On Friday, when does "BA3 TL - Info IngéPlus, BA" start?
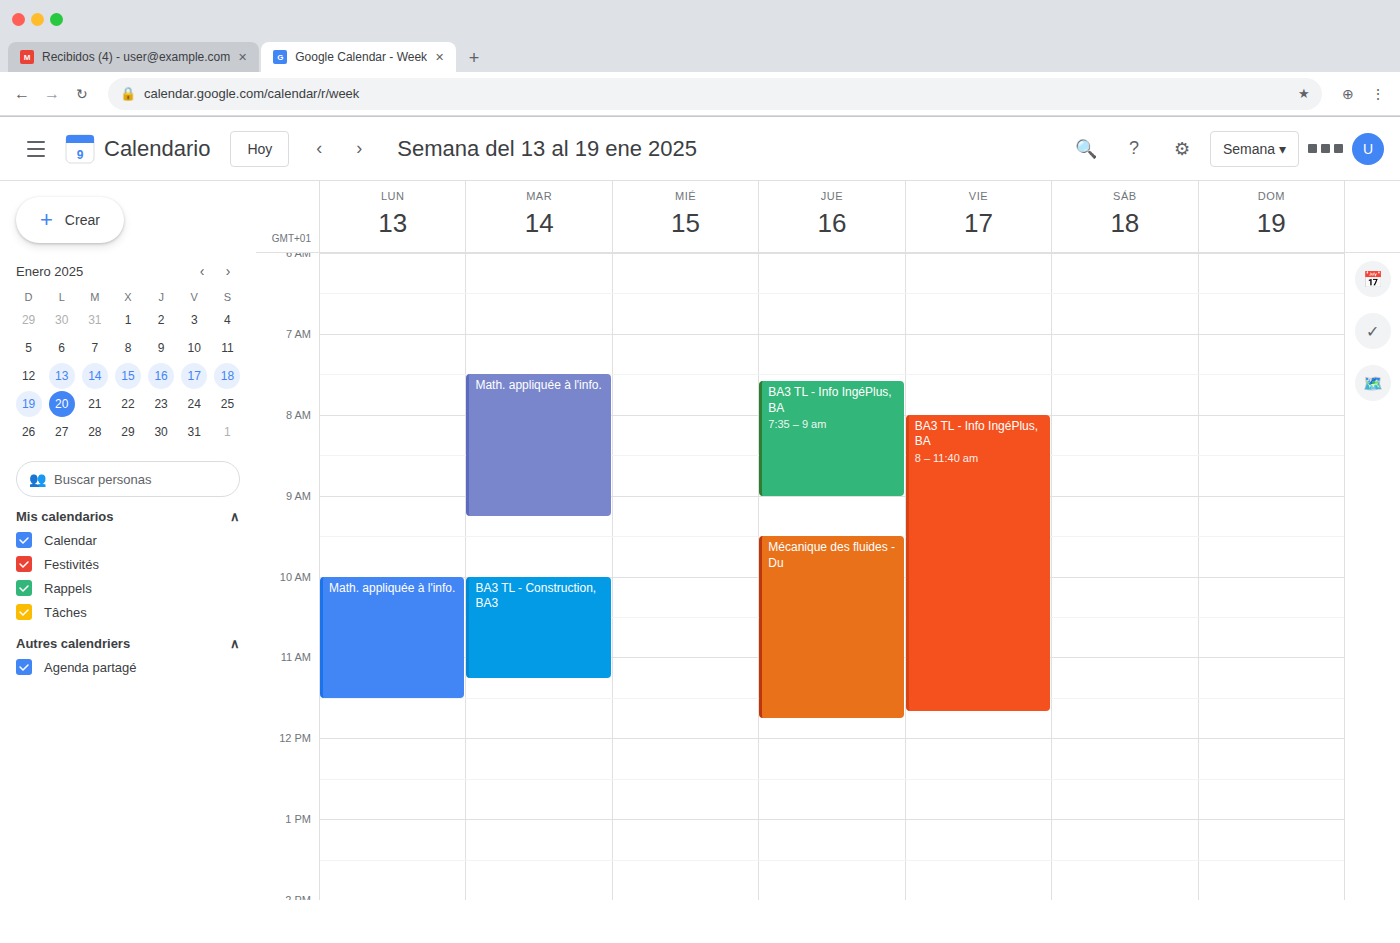
08:00